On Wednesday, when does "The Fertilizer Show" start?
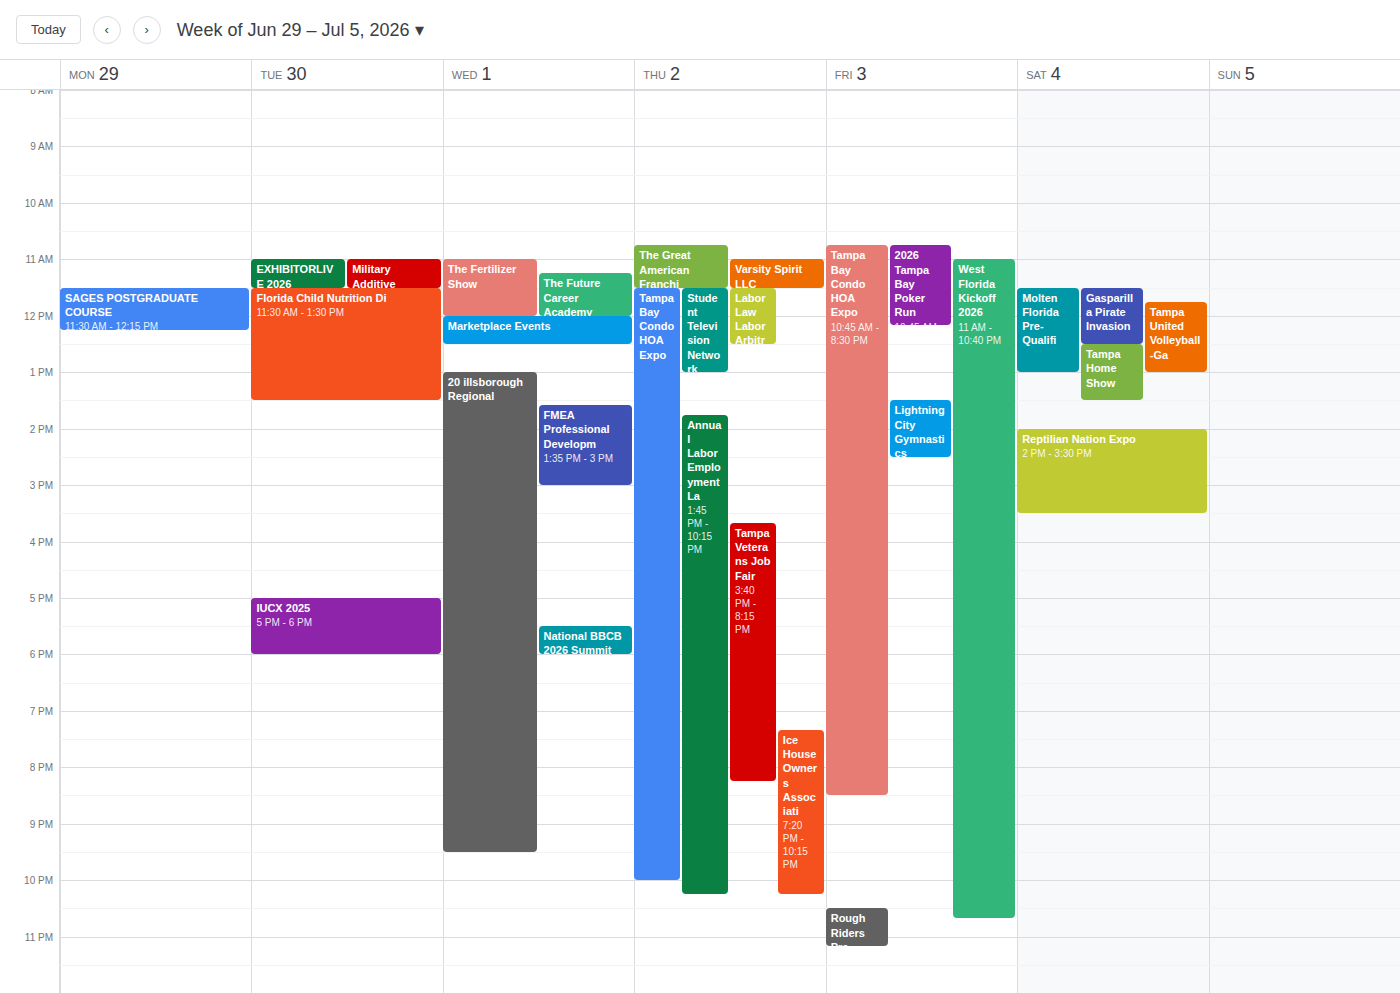
11:00 AM